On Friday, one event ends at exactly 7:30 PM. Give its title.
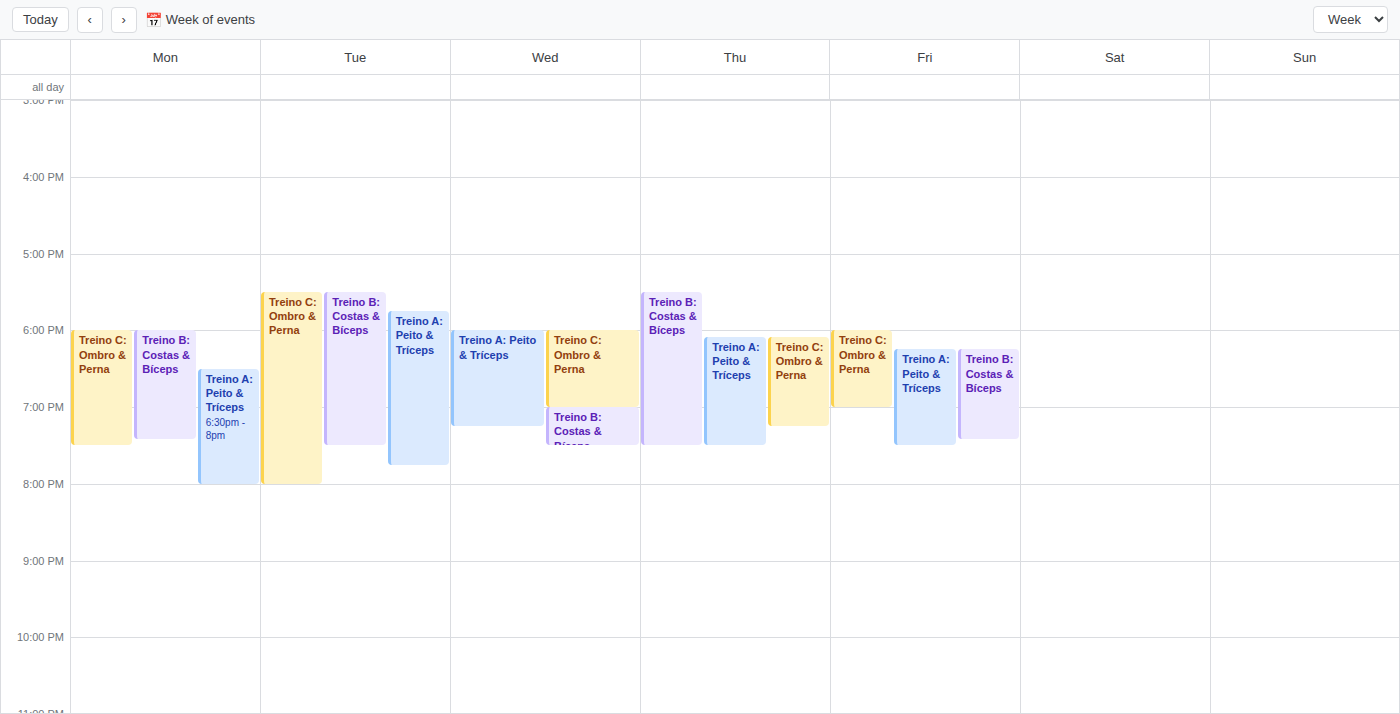
"Treino A: Peito & Tríceps"